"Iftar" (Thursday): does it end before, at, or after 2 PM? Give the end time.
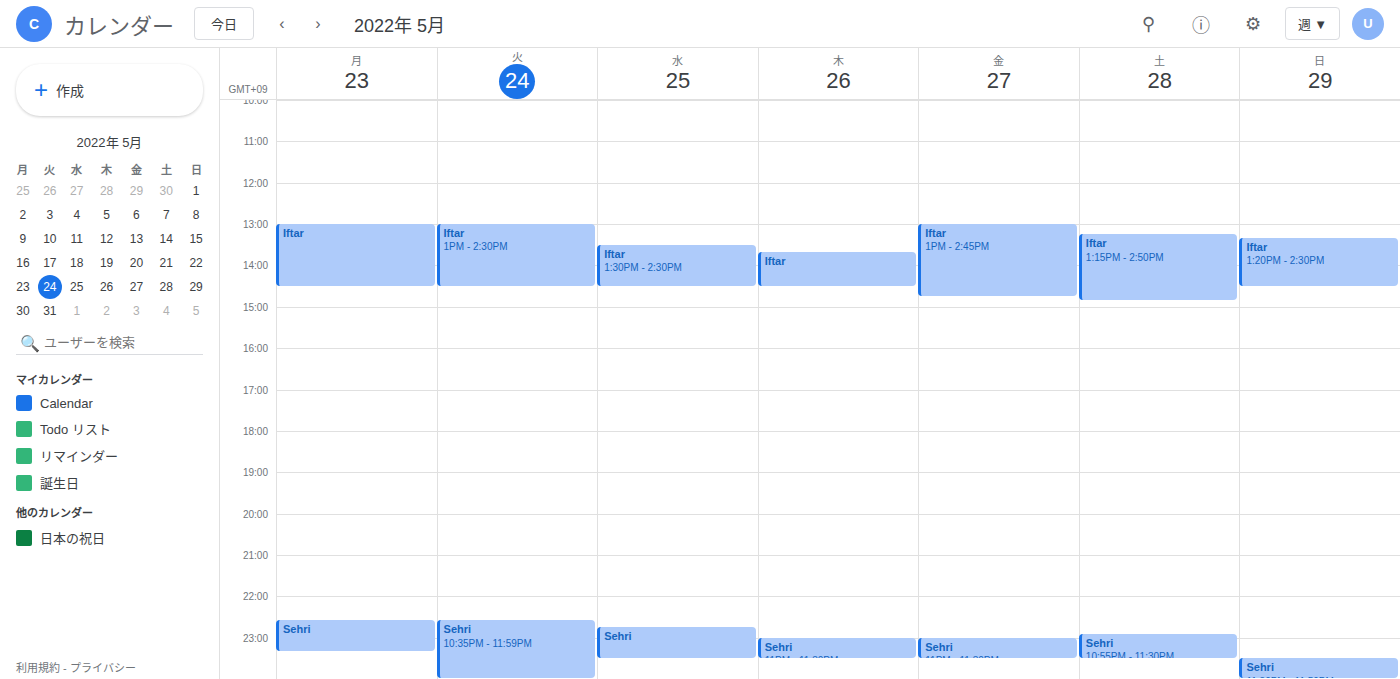
2:30 PM -- after 2 PM, 30 minutes below the 2 PM line.